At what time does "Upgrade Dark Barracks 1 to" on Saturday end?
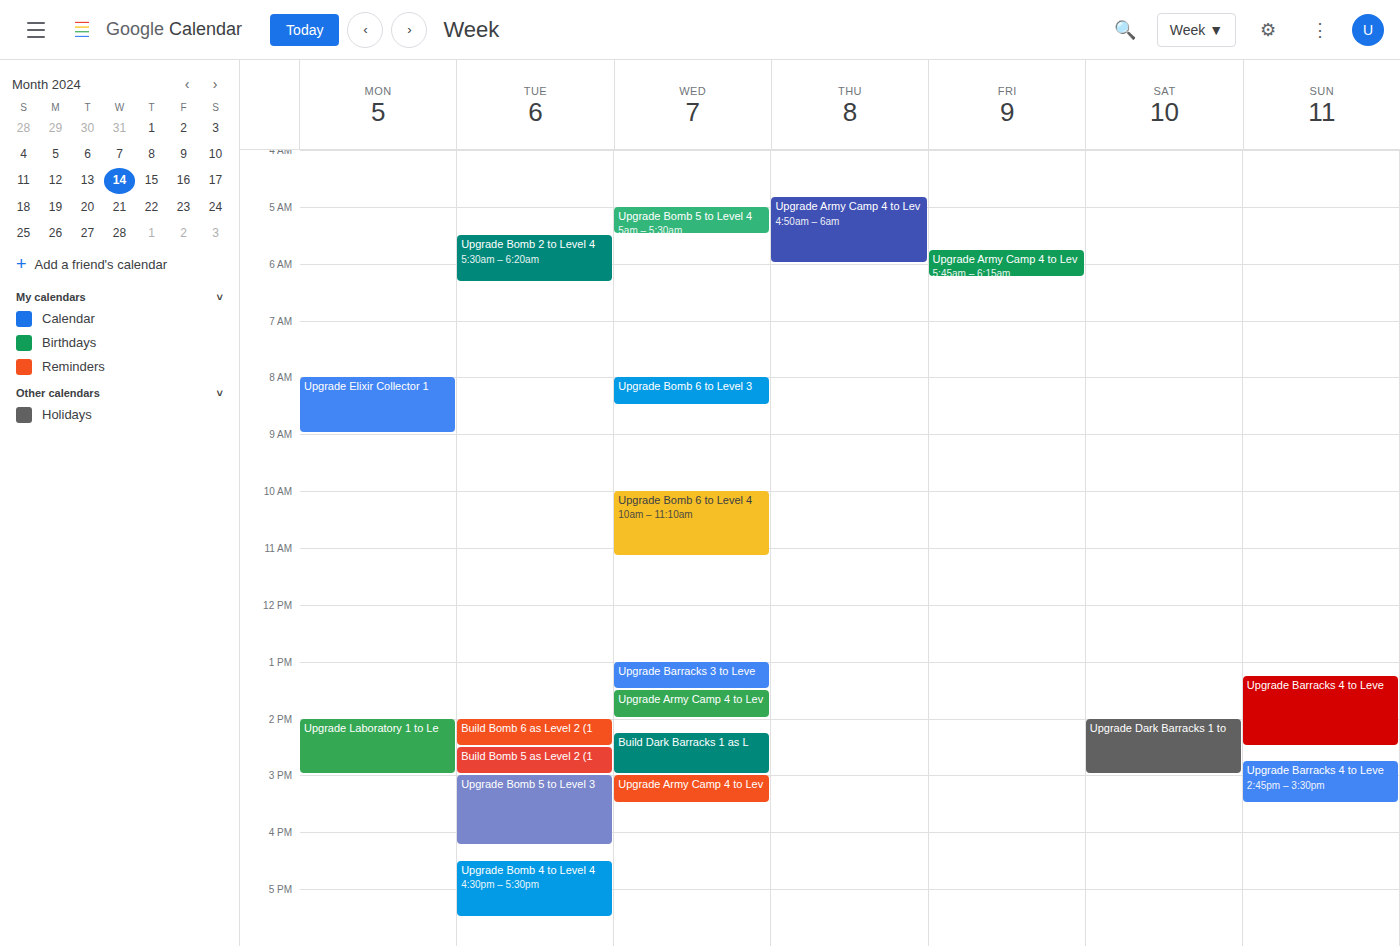
3:00 PM